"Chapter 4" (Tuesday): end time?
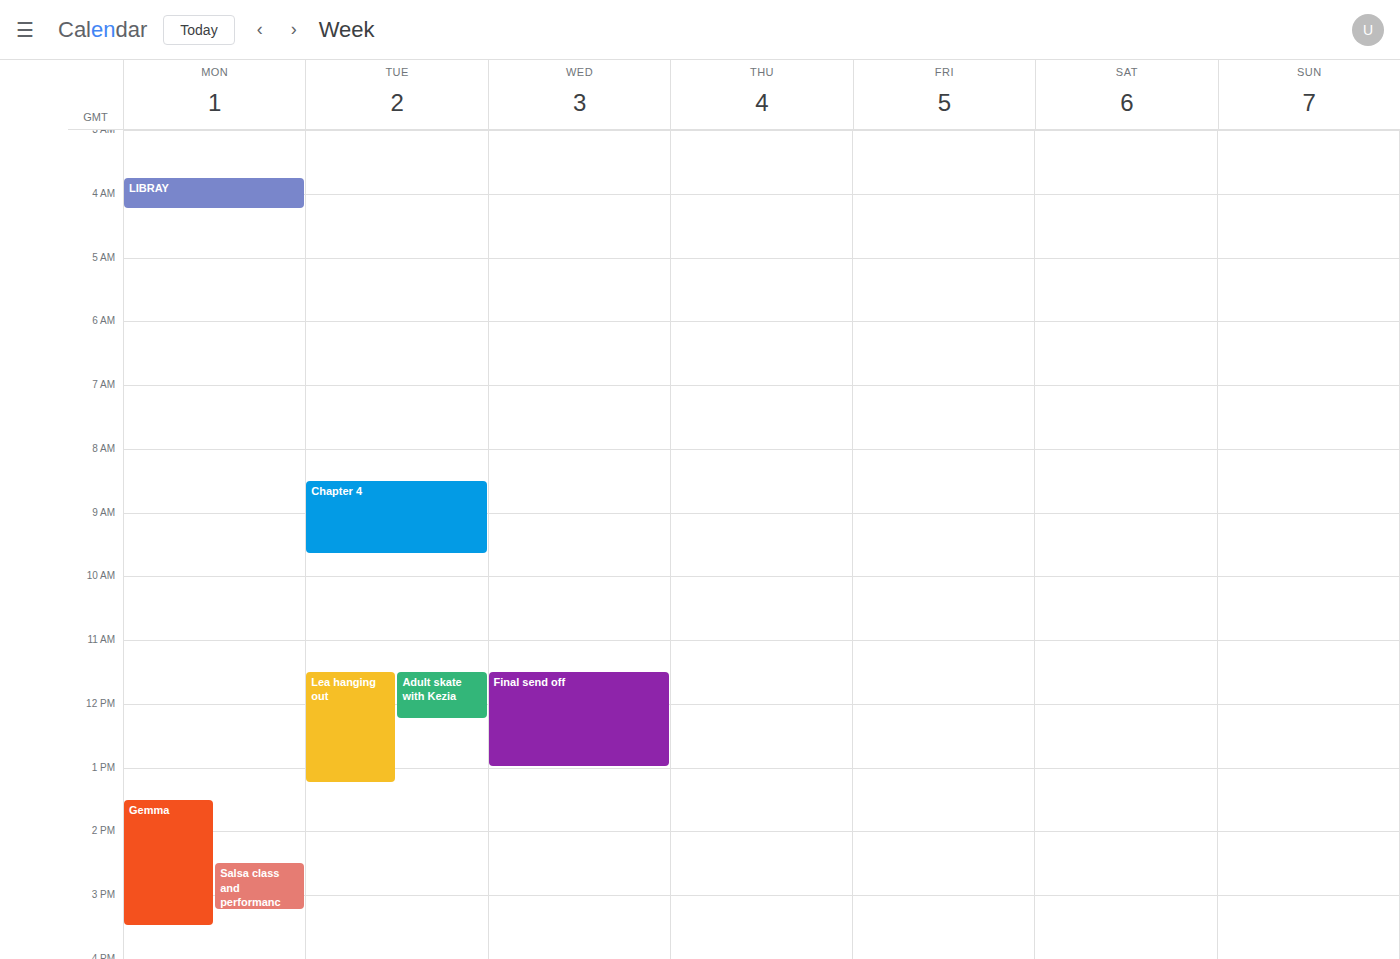
9:40 AM